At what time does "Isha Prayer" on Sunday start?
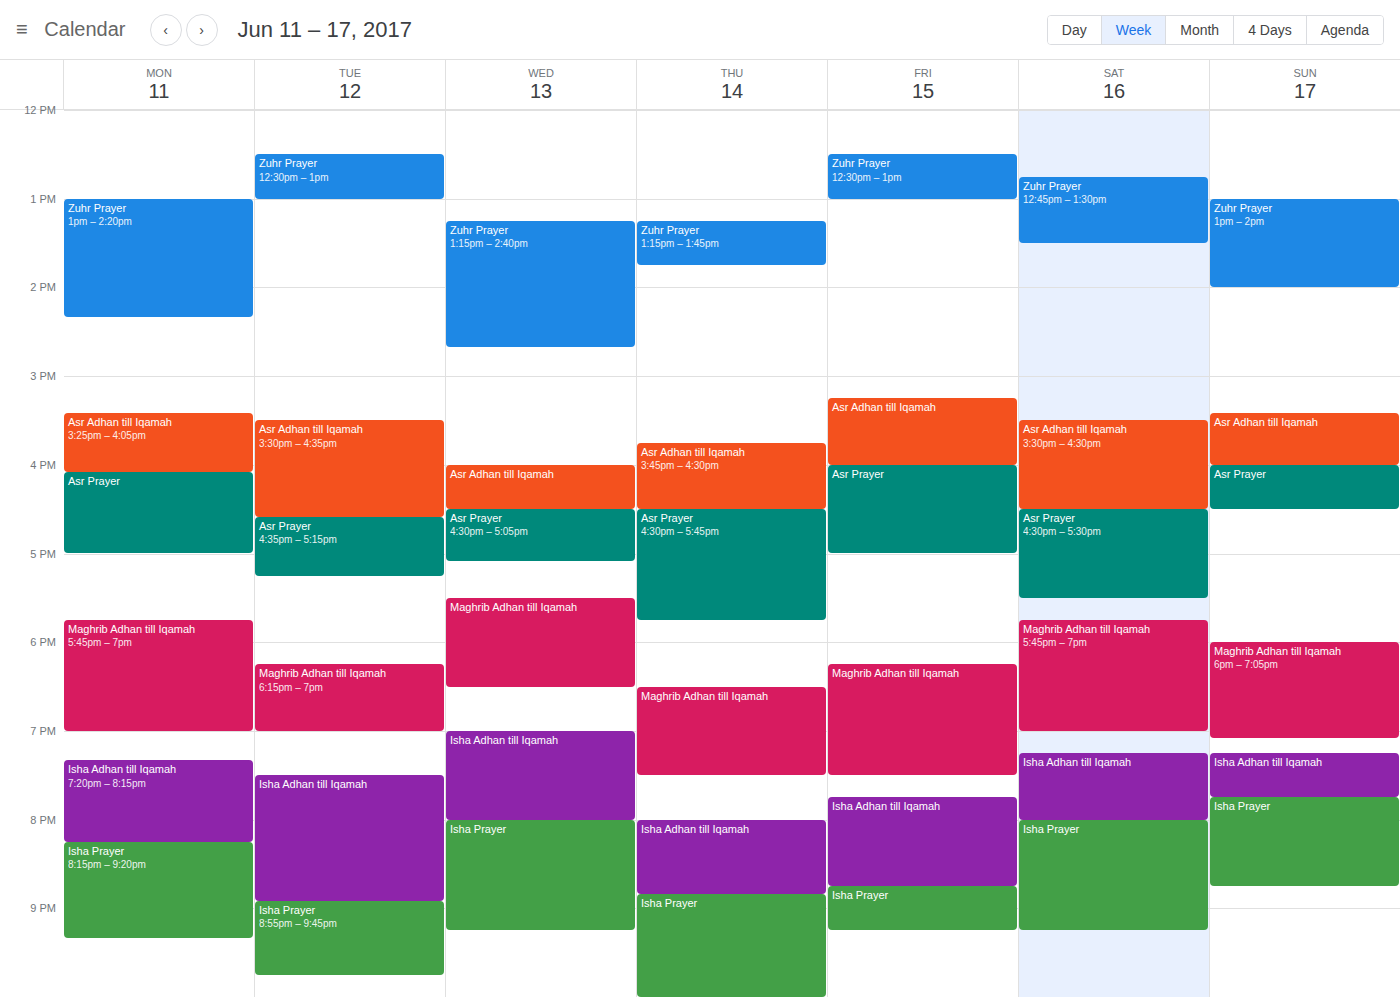
7:45 PM